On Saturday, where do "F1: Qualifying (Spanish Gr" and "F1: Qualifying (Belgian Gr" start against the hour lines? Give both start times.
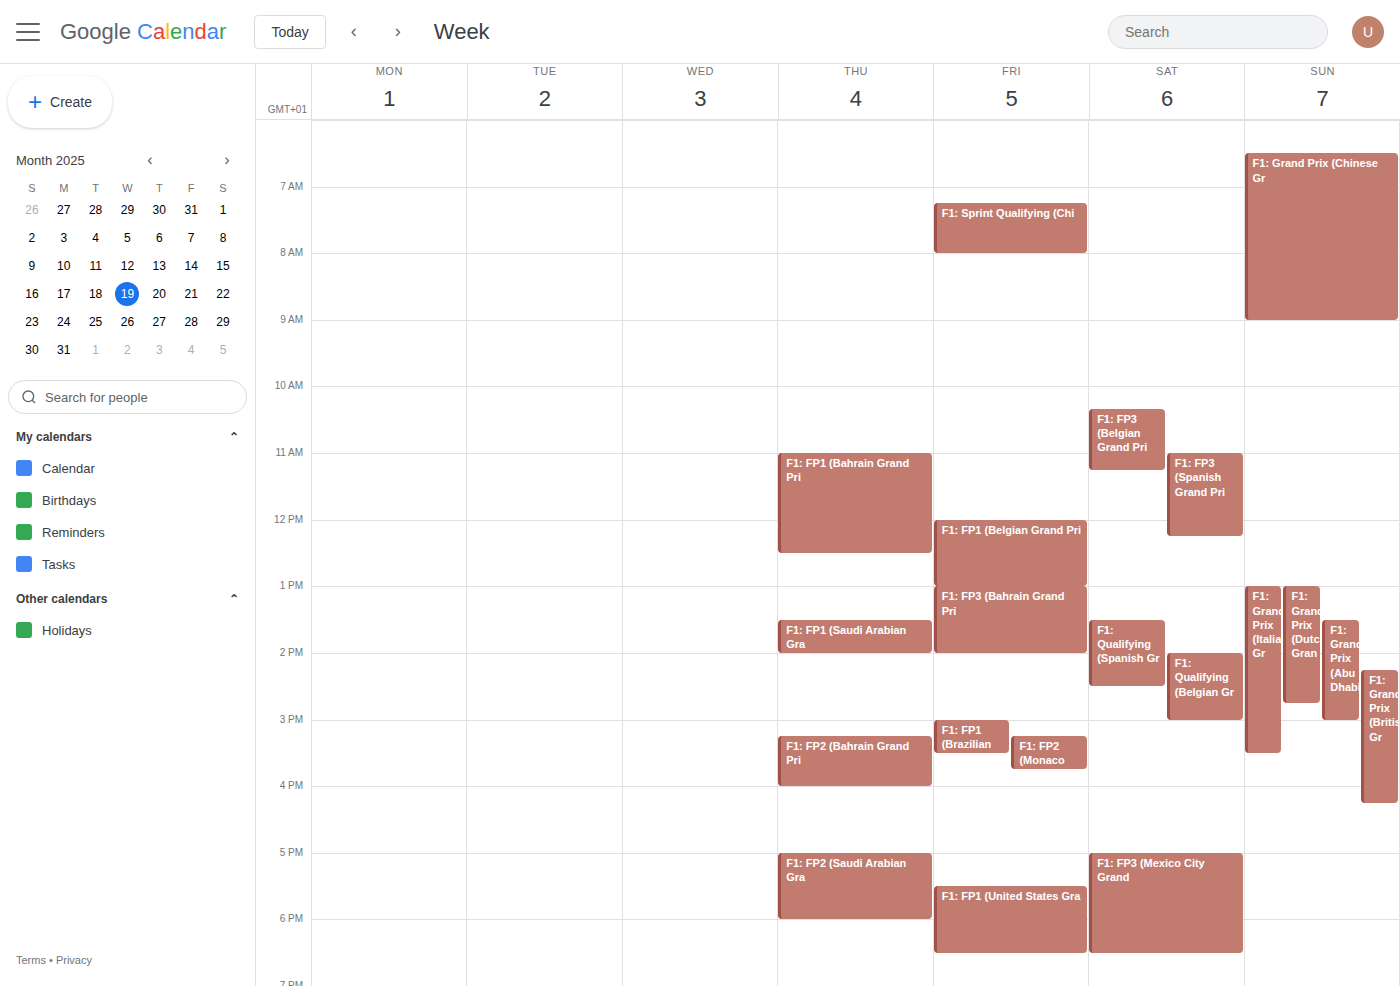
"F1: Qualifying (Spanish Gr": 1:30 PM, halfway between the 1 PM and 2 PM lines. "F1: Qualifying (Belgian Gr": 2:00 PM, exactly on the 2 PM line.